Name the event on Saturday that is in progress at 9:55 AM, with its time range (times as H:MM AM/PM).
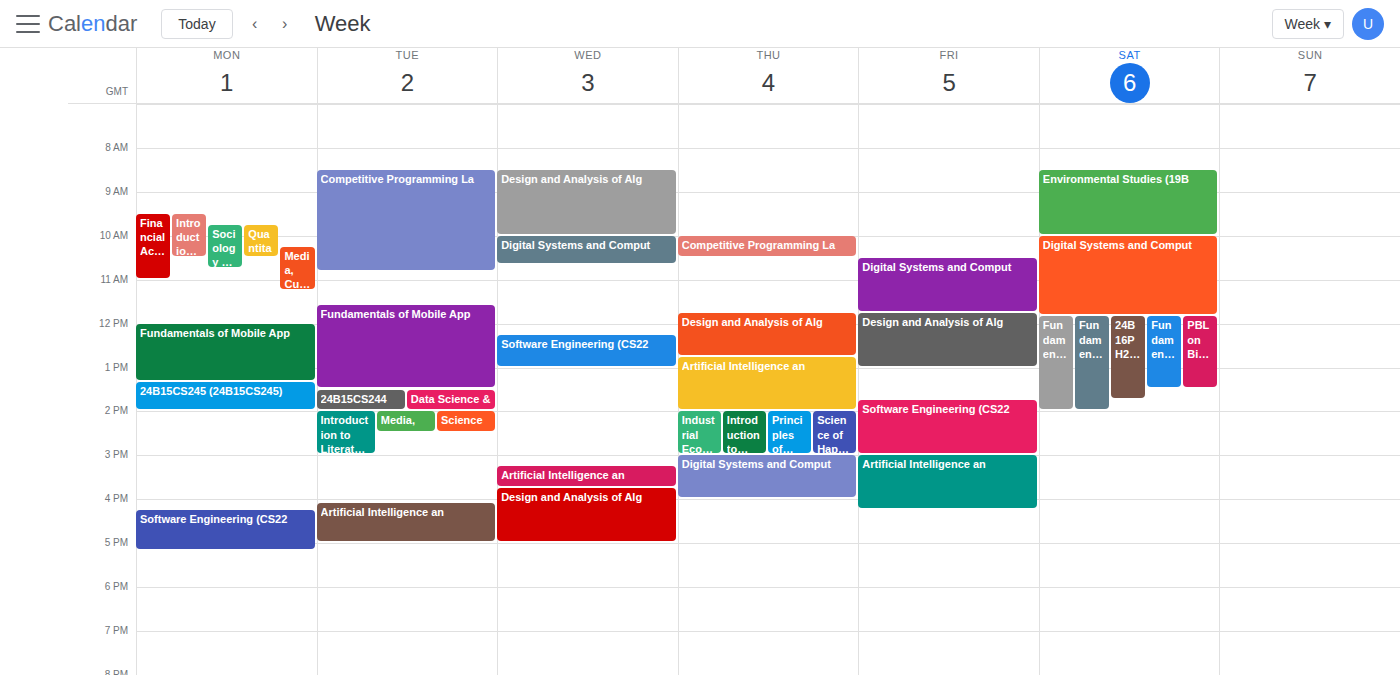
"Environmental Studies (19B", 8:30 AM to 10:00 AM